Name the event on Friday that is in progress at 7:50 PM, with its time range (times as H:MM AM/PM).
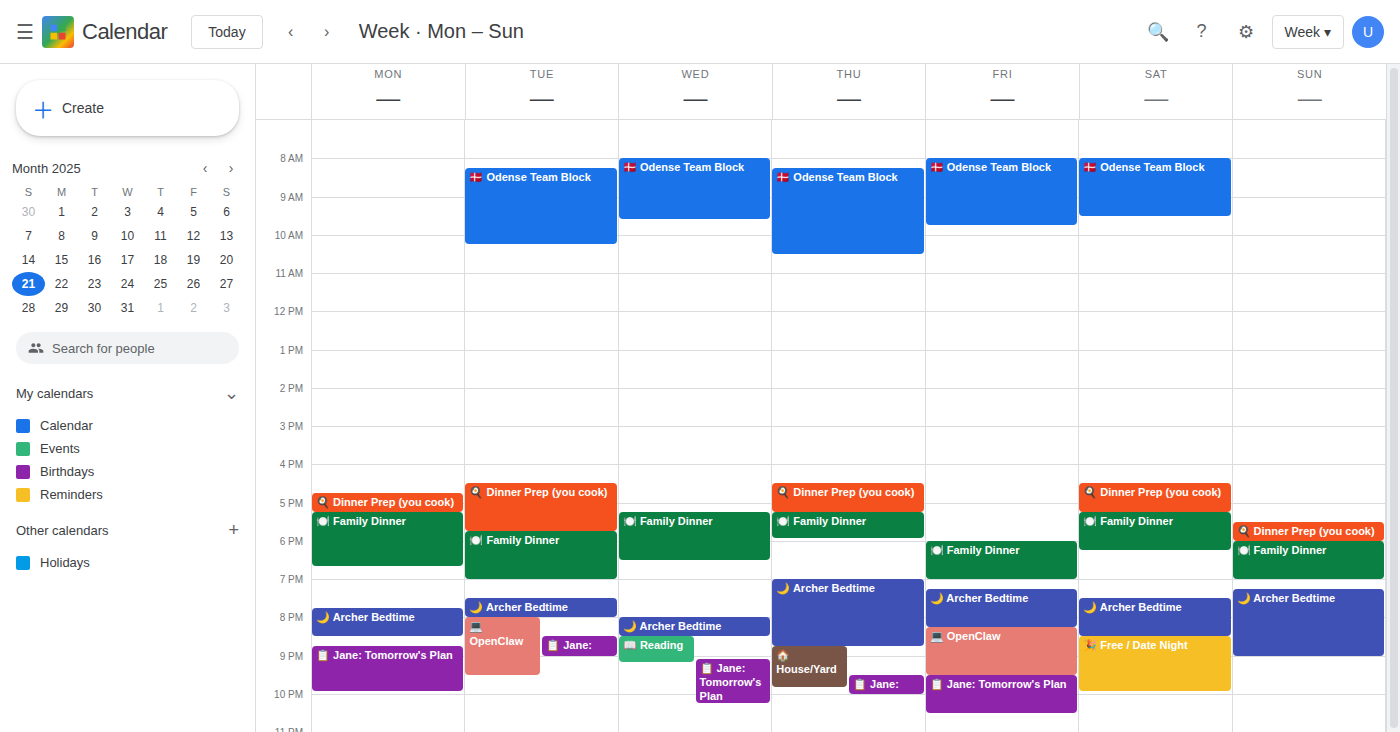
"🌙 Archer Bedtime", 7:15 PM to 8:15 PM